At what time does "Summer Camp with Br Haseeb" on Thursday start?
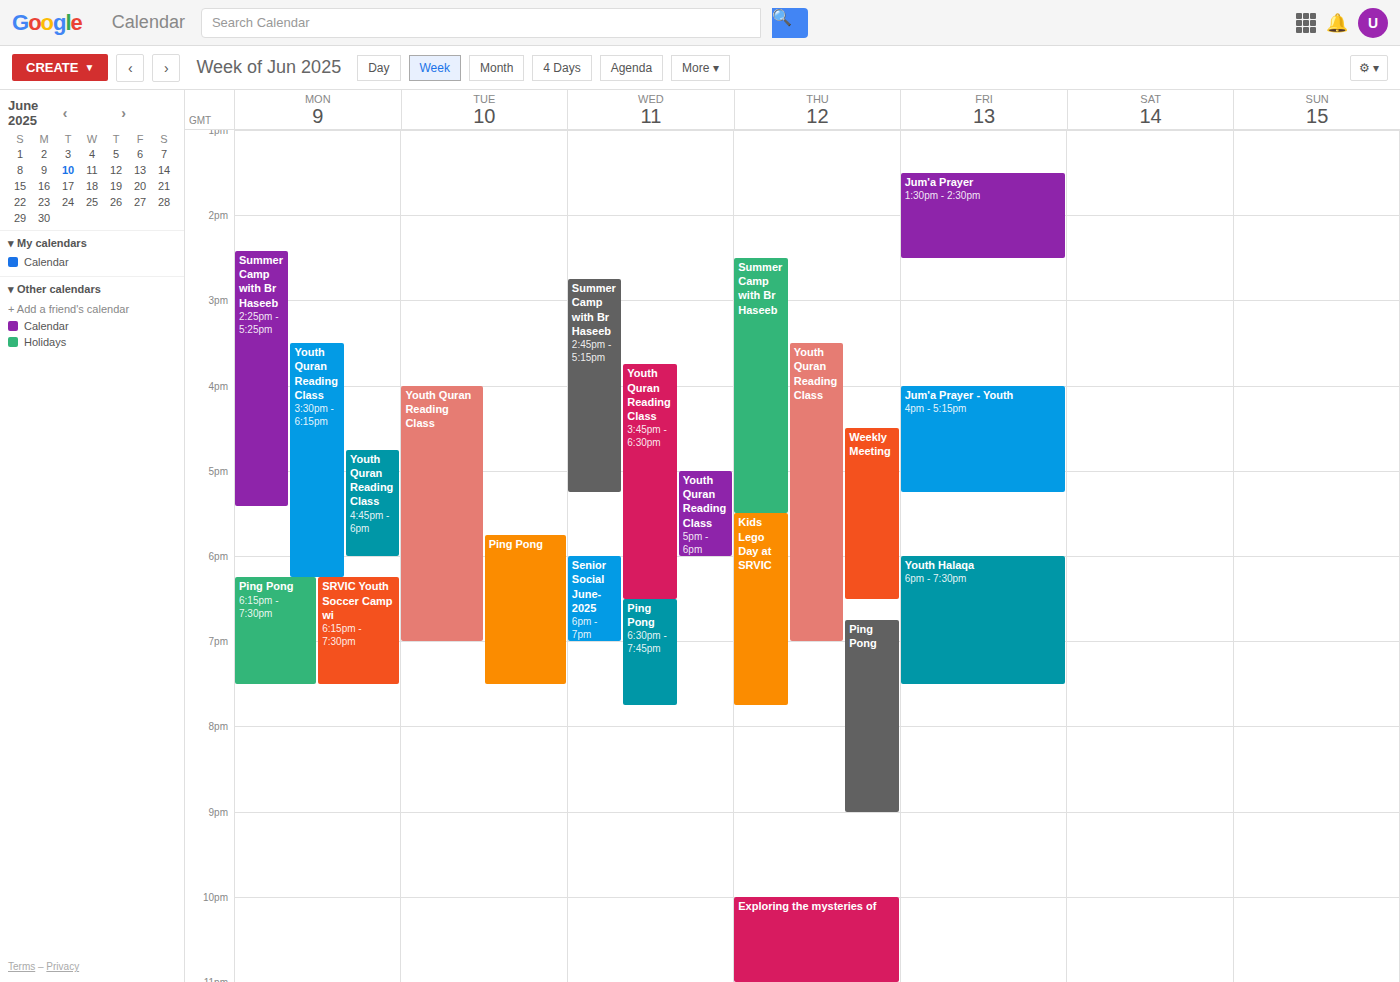
14:30